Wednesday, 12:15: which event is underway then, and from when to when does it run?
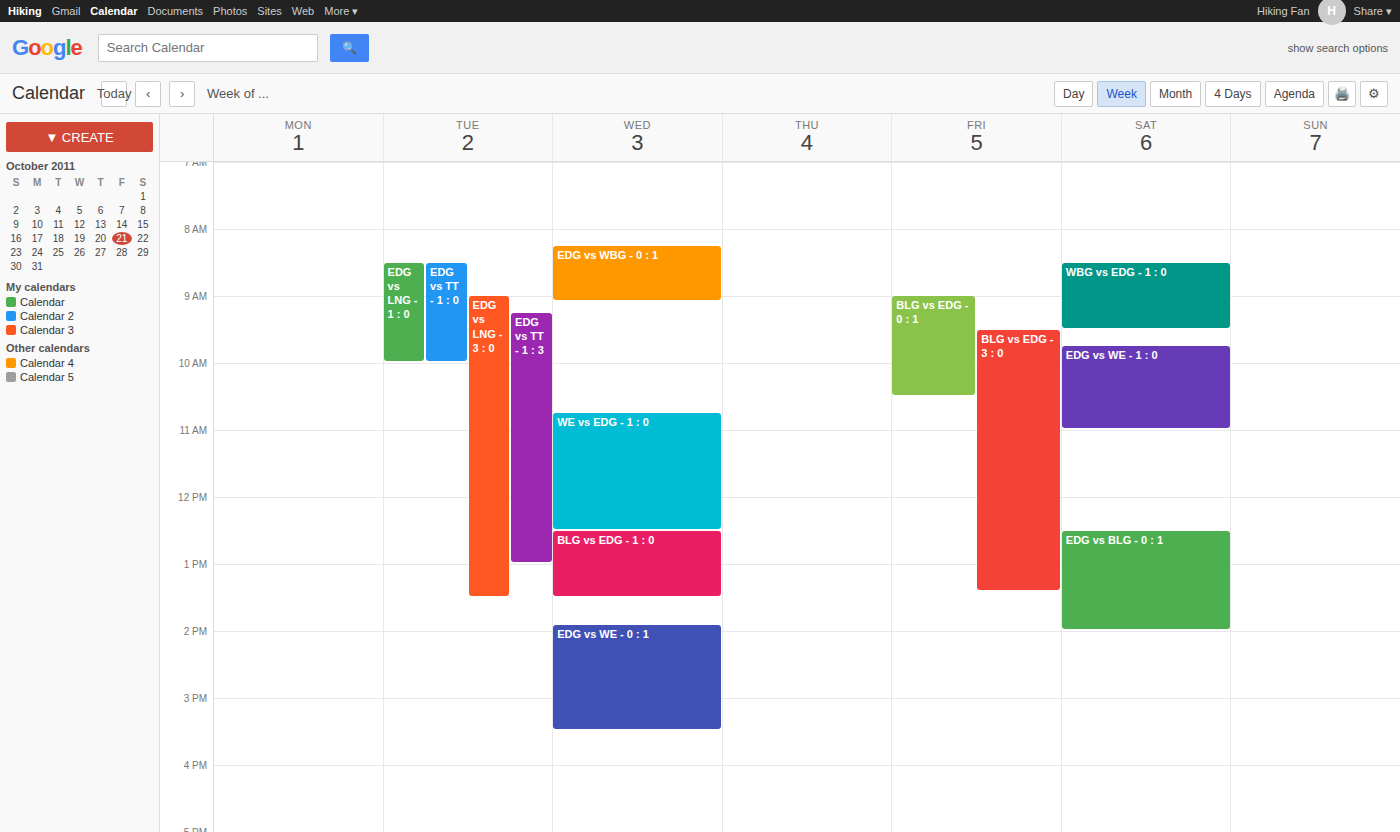
"WE vs EDG - 1 : 0", 10:45 to 12:30